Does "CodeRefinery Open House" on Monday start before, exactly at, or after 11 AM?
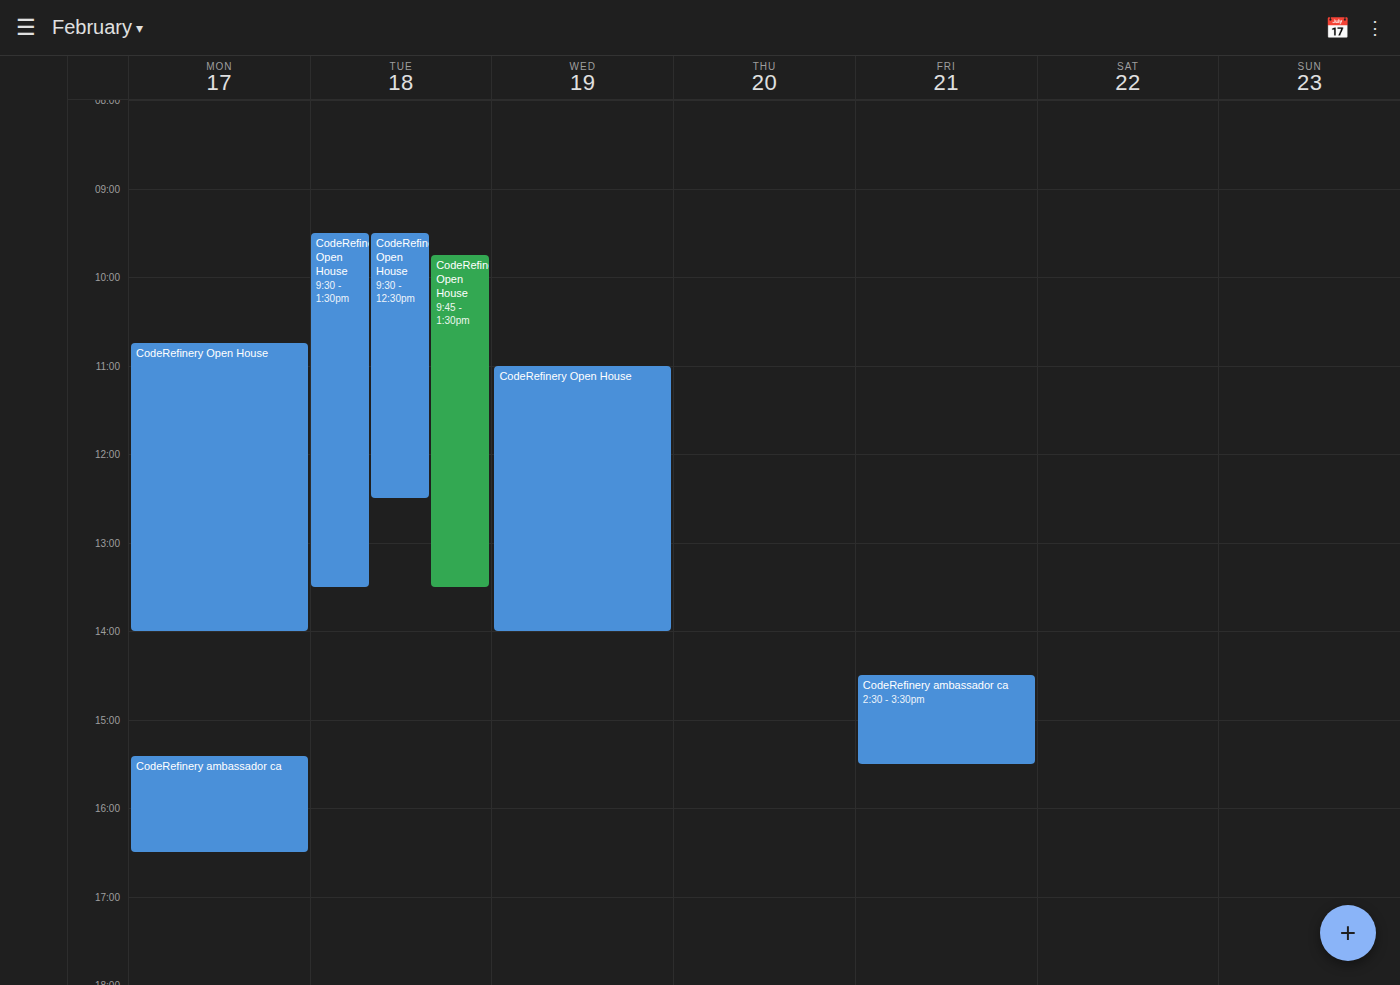
10:45 AM -- before 11 AM, 15 minutes above the 11 AM line.